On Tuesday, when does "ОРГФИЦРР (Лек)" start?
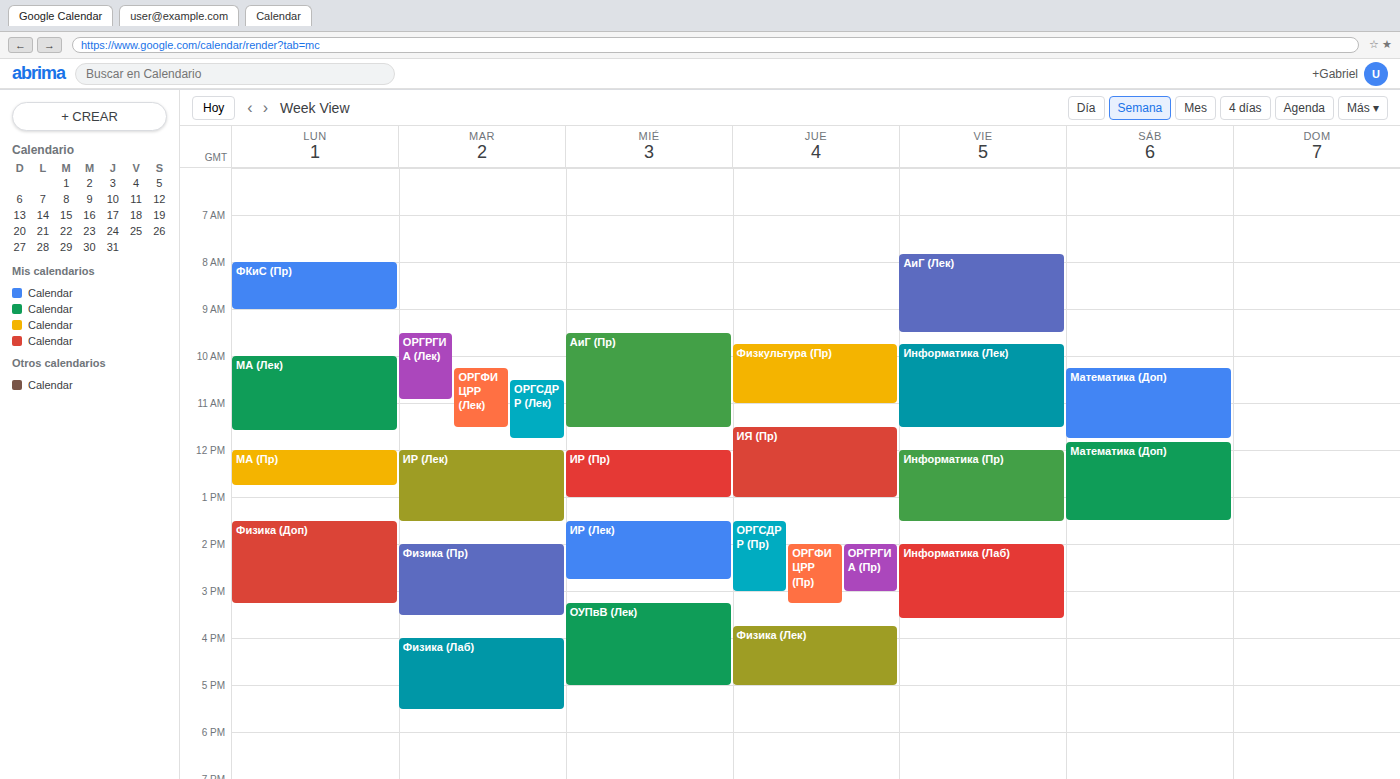
10:15 AM